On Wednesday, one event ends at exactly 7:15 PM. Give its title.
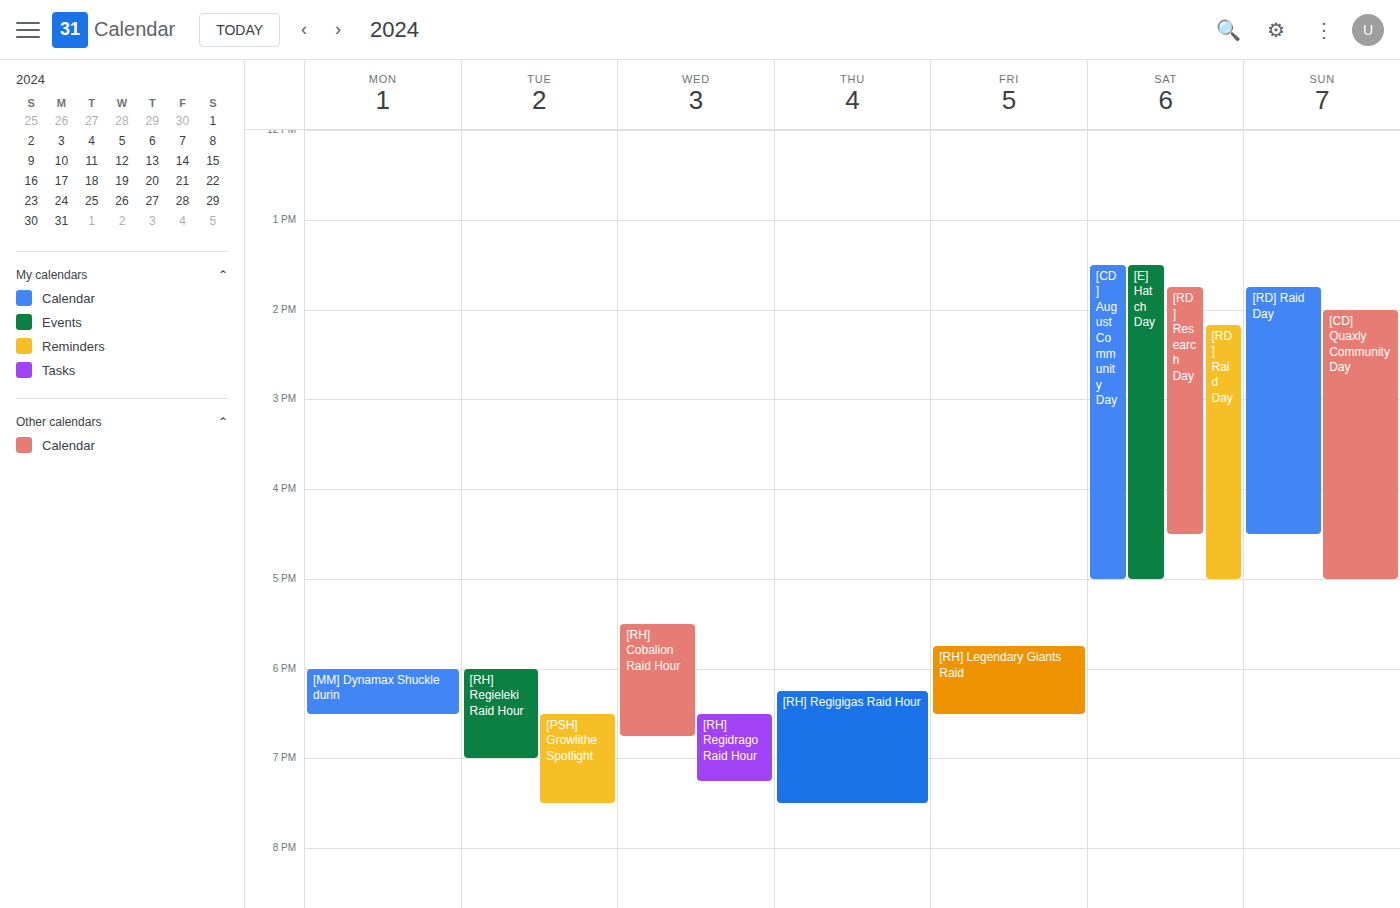
"[RH] Regidrago Raid Hour"